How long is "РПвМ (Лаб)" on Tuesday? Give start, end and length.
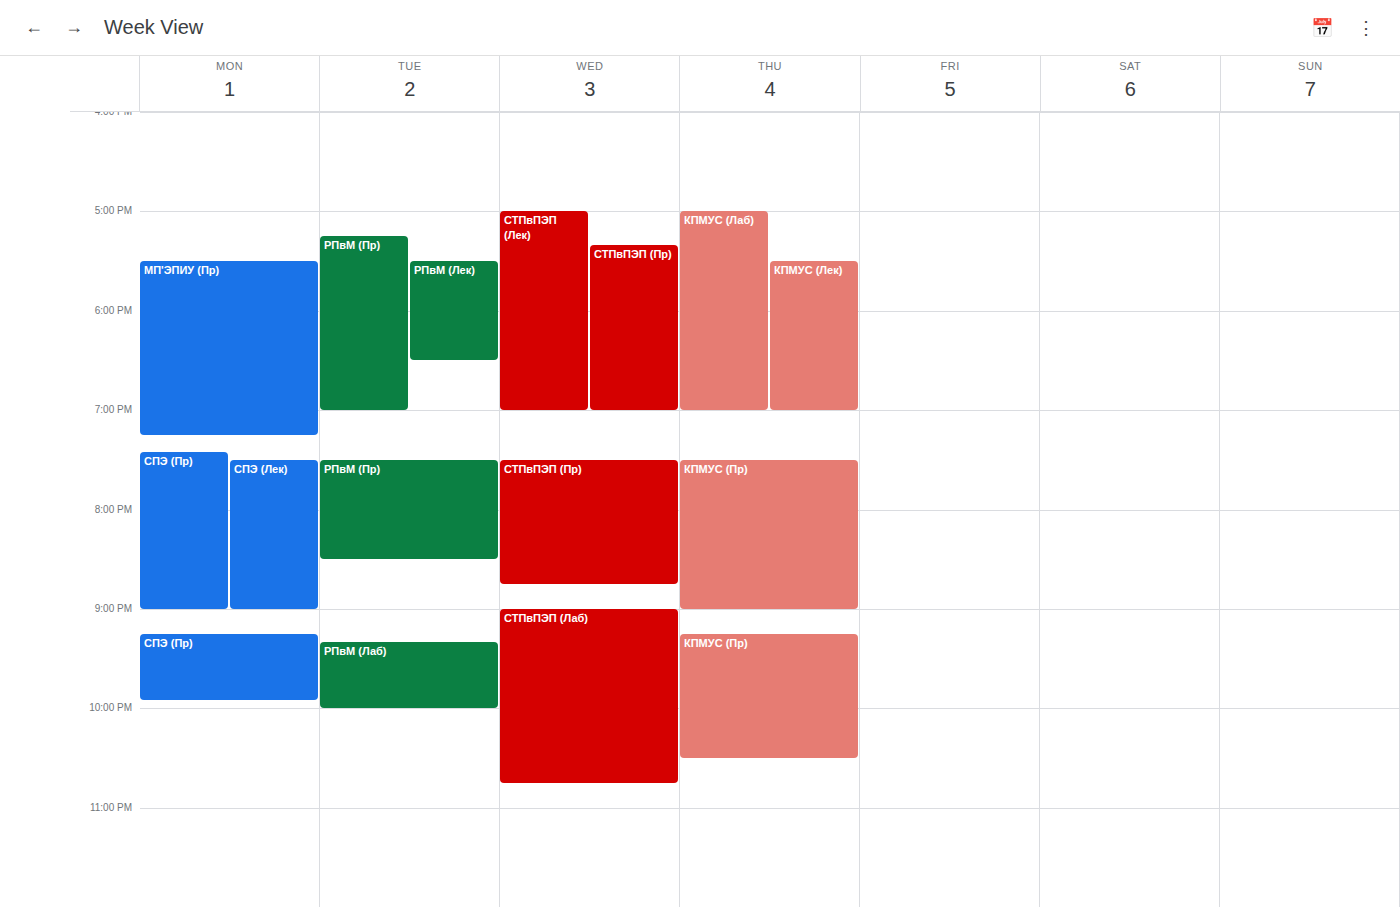
9:20 PM to 10:00 PM, 40 minutes